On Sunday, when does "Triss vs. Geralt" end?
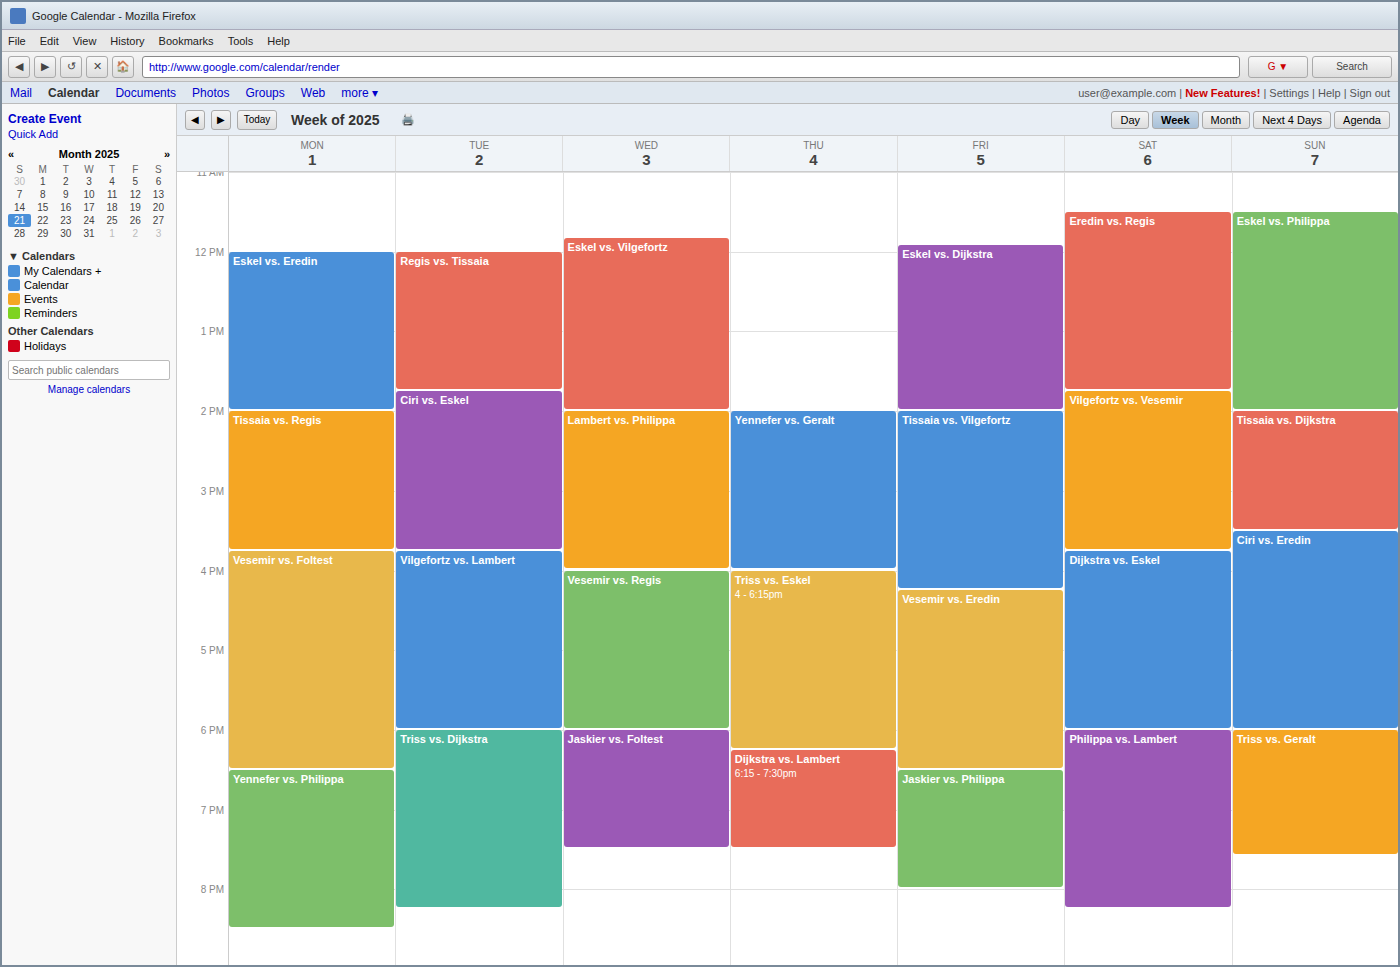
7:35 PM